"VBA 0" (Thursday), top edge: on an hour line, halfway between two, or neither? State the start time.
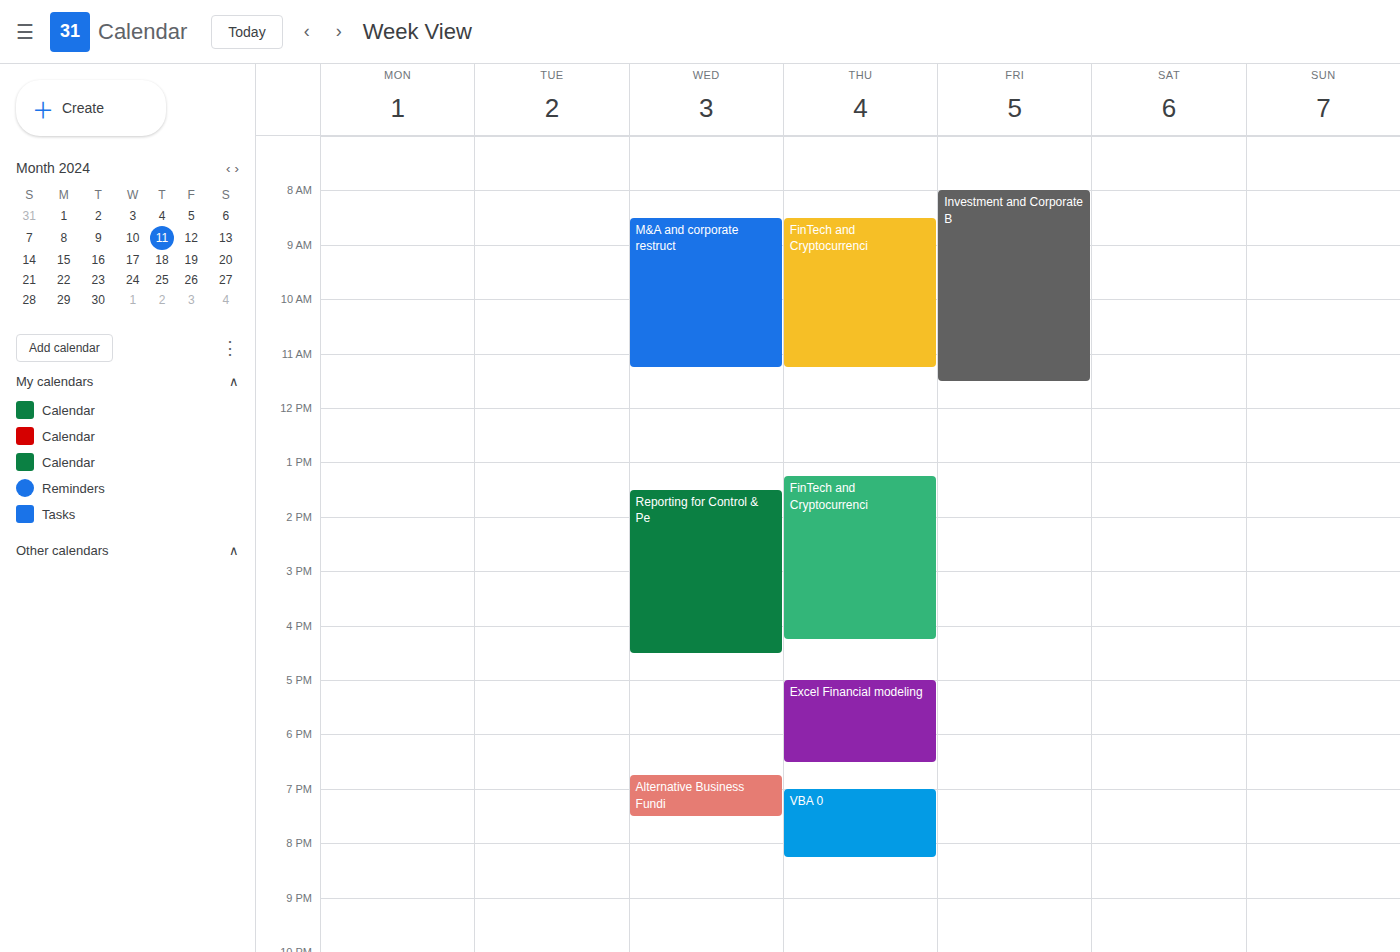
19:00 -- exactly on the 19:00 line.